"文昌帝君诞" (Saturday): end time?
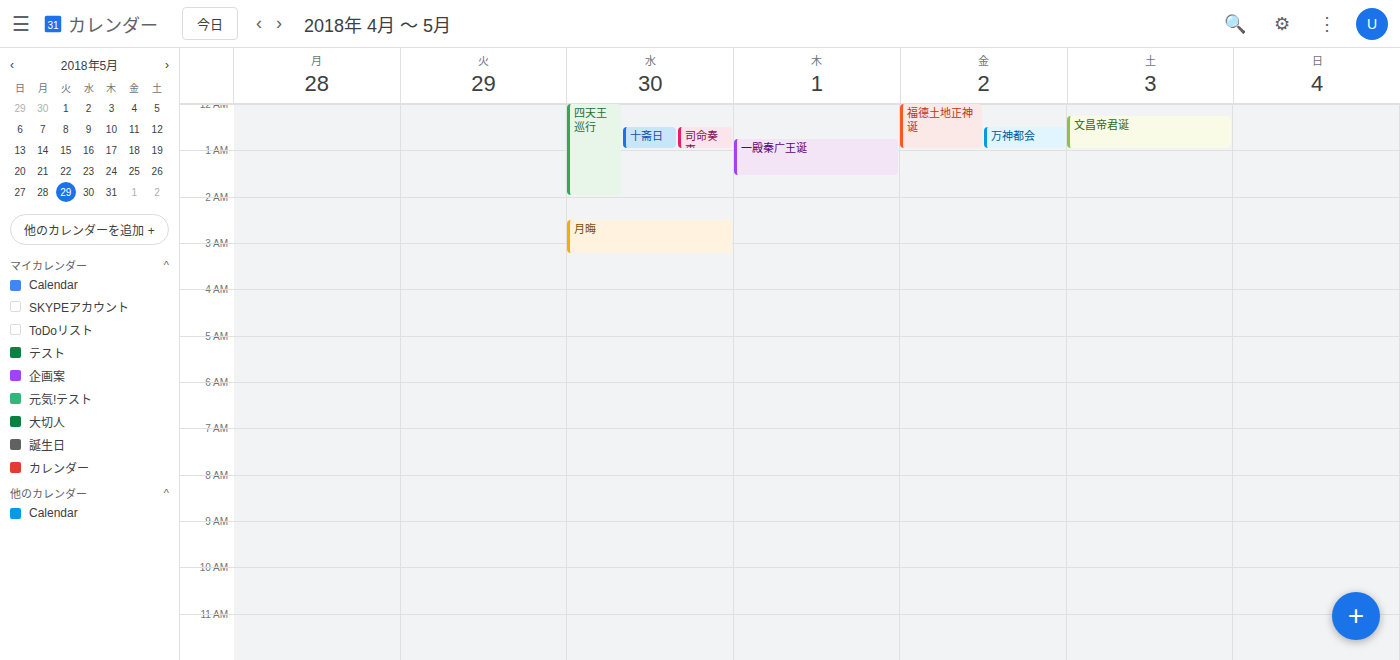
1:00 AM